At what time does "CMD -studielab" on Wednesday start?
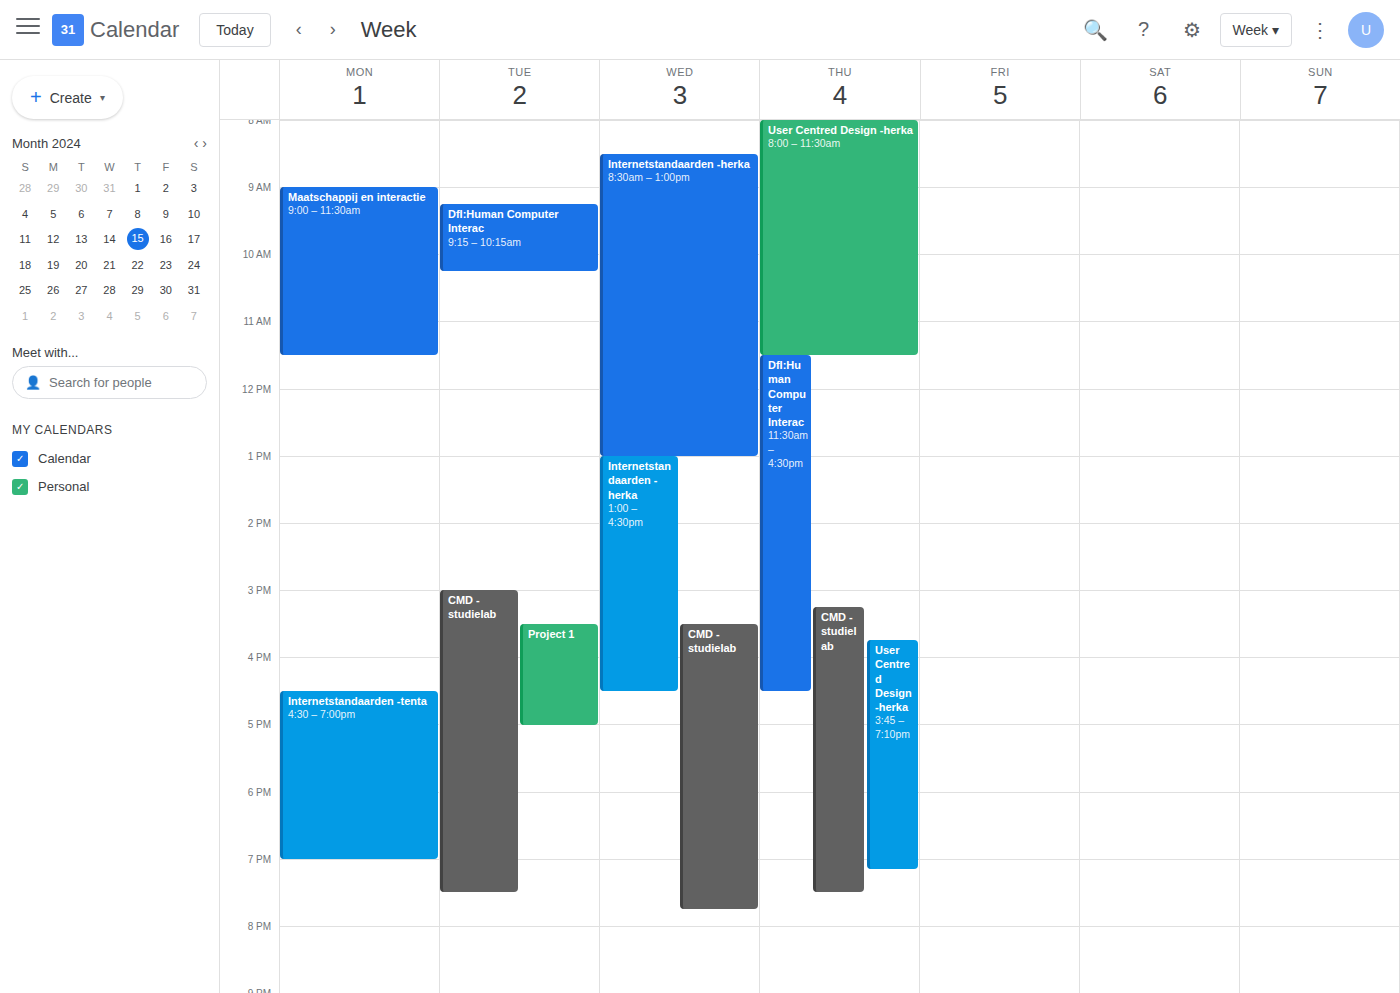
3:30 PM